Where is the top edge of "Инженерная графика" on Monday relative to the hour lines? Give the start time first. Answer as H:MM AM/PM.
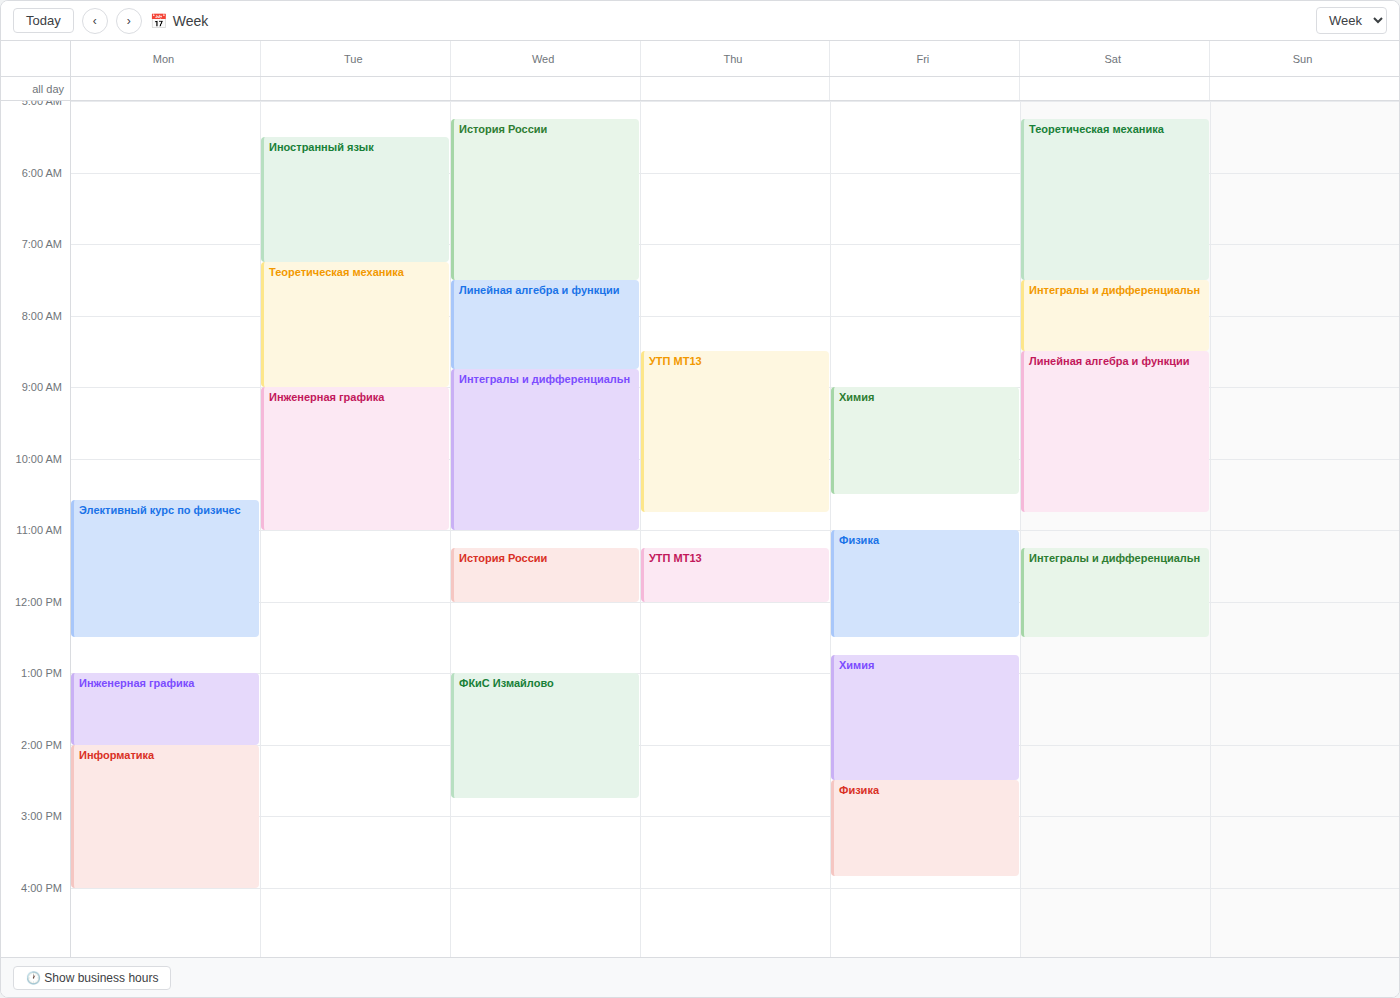
1:00 PM -- exactly on the 1 PM line.